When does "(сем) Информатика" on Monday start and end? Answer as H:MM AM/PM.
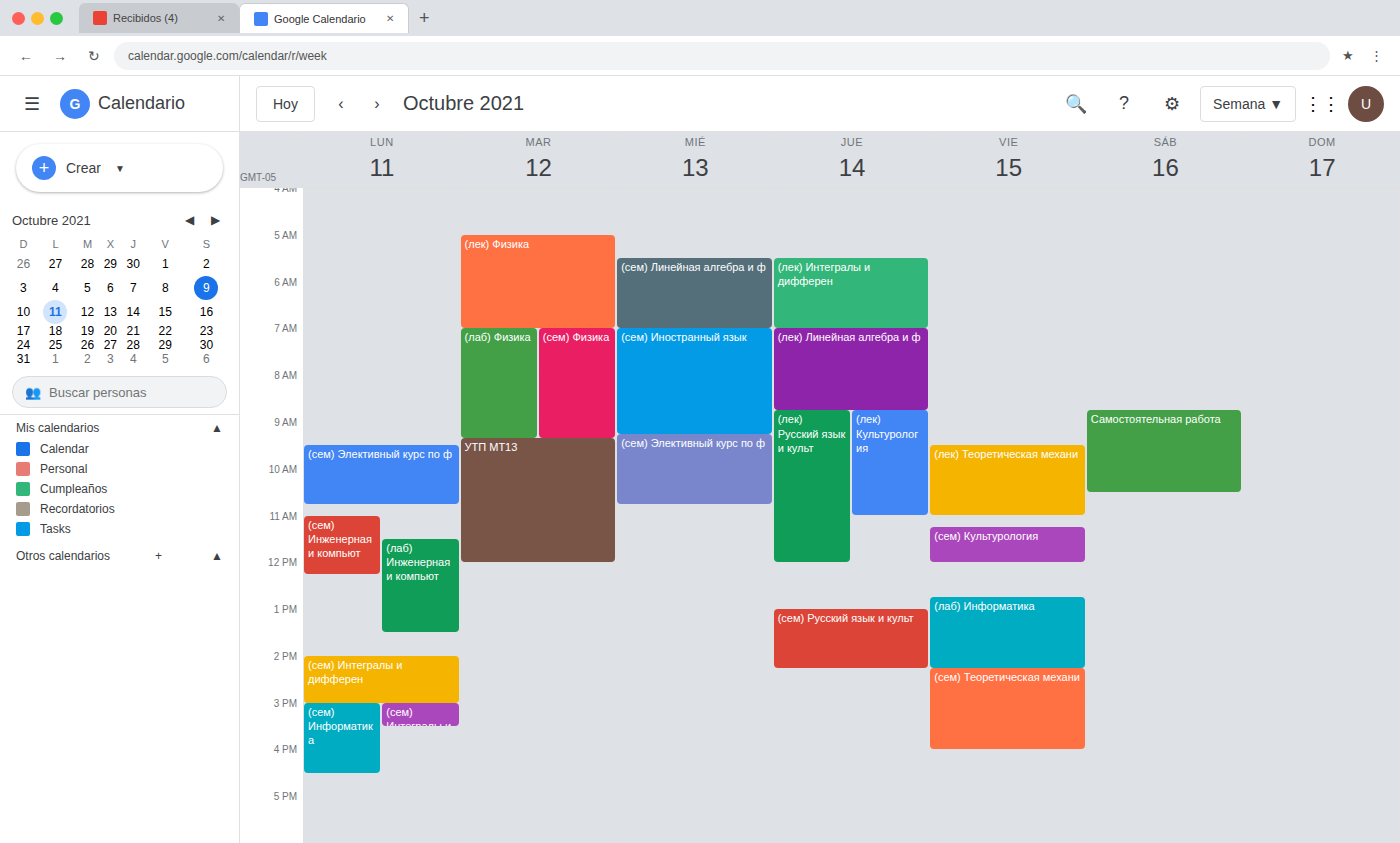
3:00 PM to 4:30 PM